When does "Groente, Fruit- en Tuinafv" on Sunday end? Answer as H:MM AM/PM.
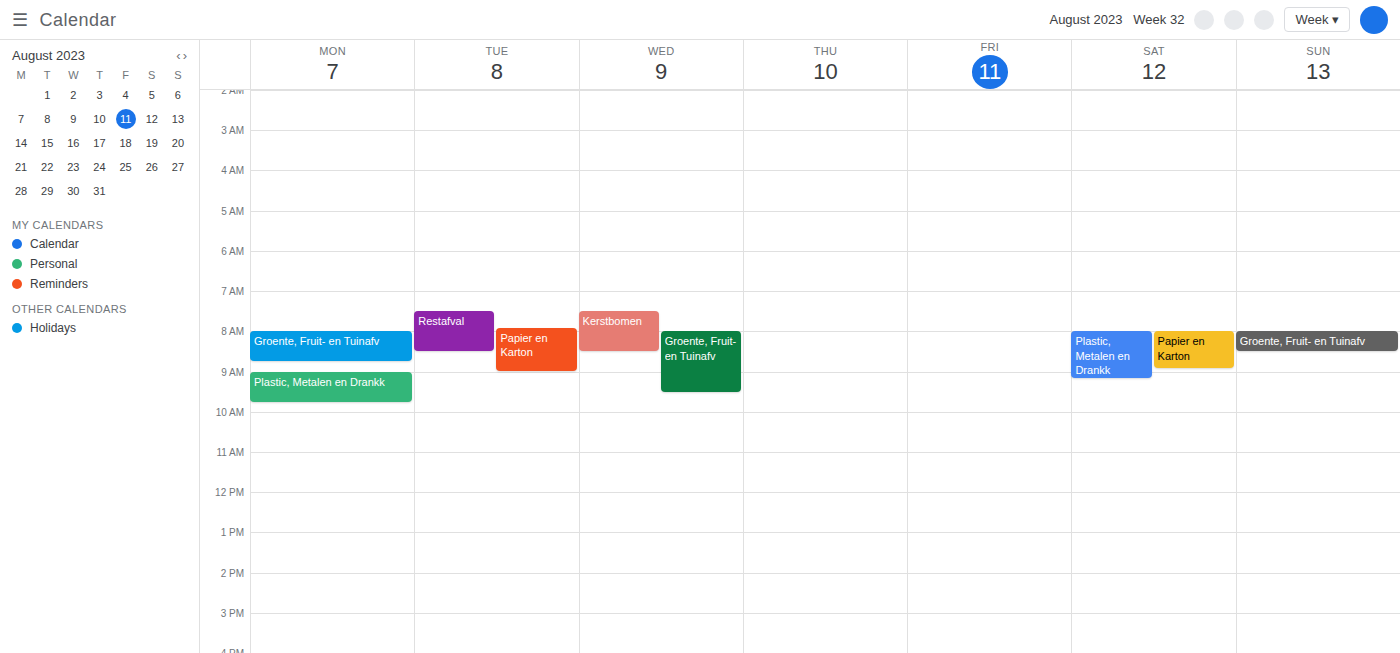
8:30 AM